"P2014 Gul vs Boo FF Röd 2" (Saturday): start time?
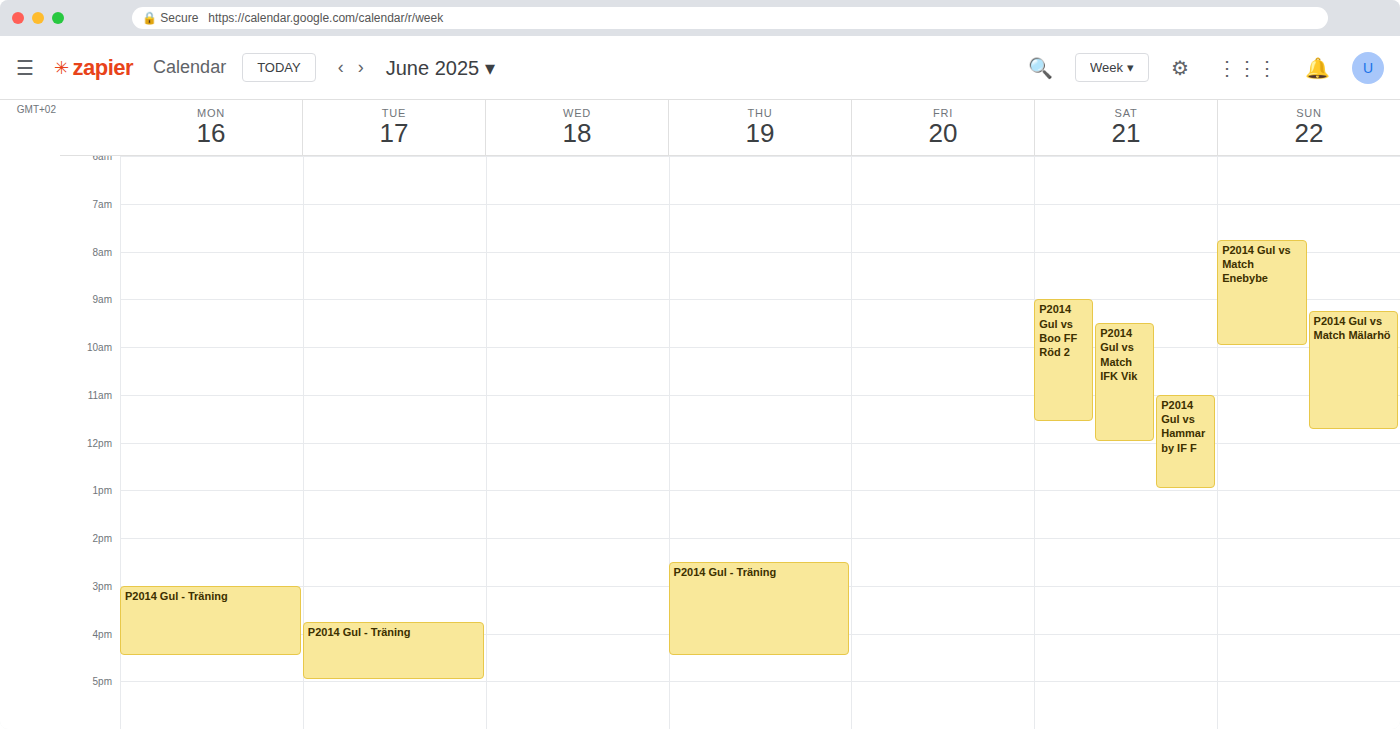
9:00 AM